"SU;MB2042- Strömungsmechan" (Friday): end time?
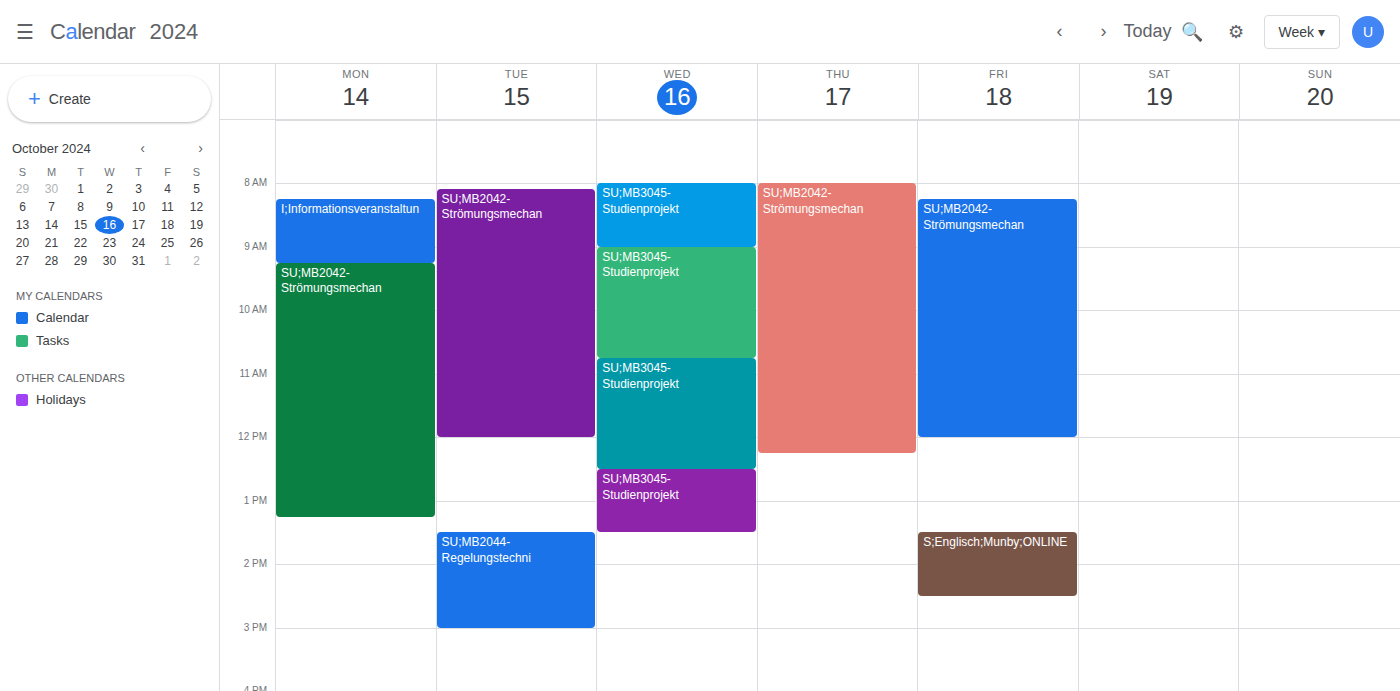
12:00